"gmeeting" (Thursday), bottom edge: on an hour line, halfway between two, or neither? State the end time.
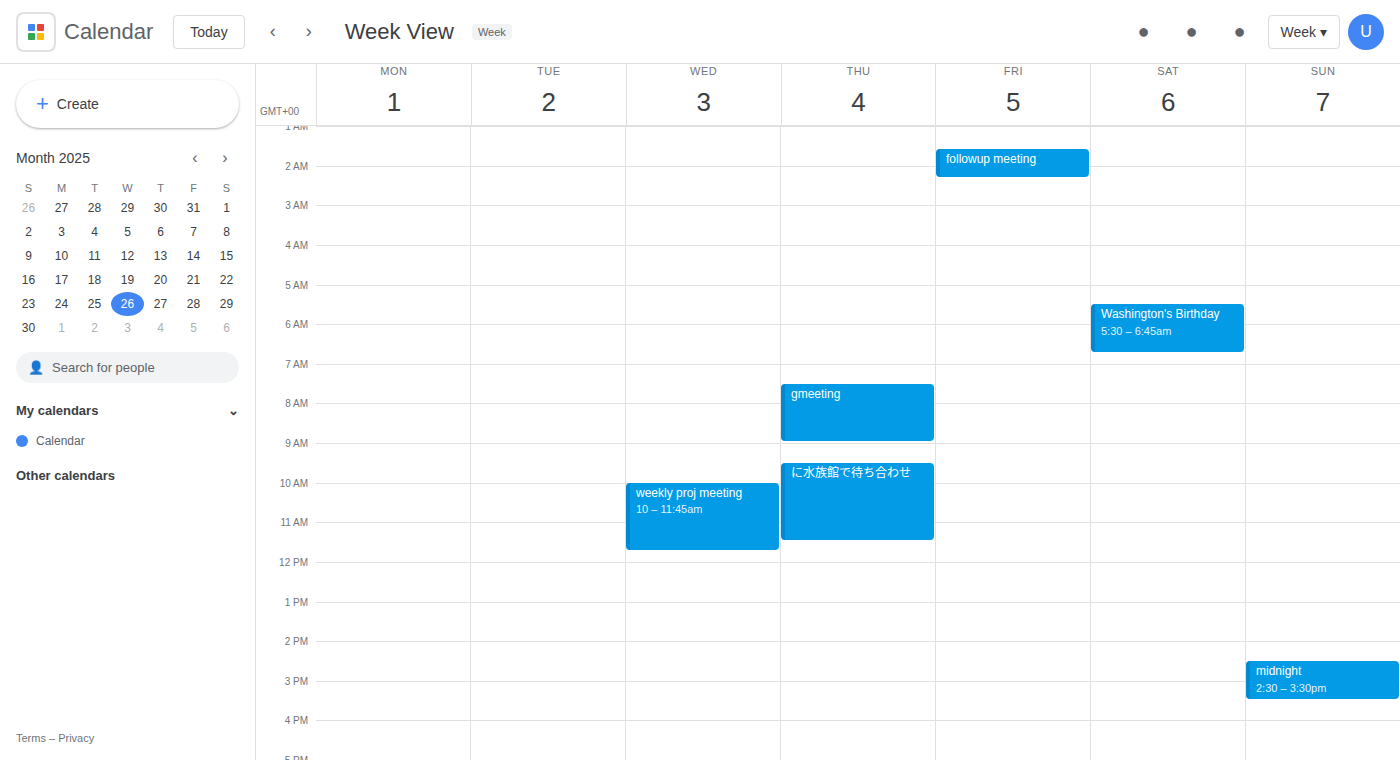
9:00 AM -- exactly on the 9 AM line.